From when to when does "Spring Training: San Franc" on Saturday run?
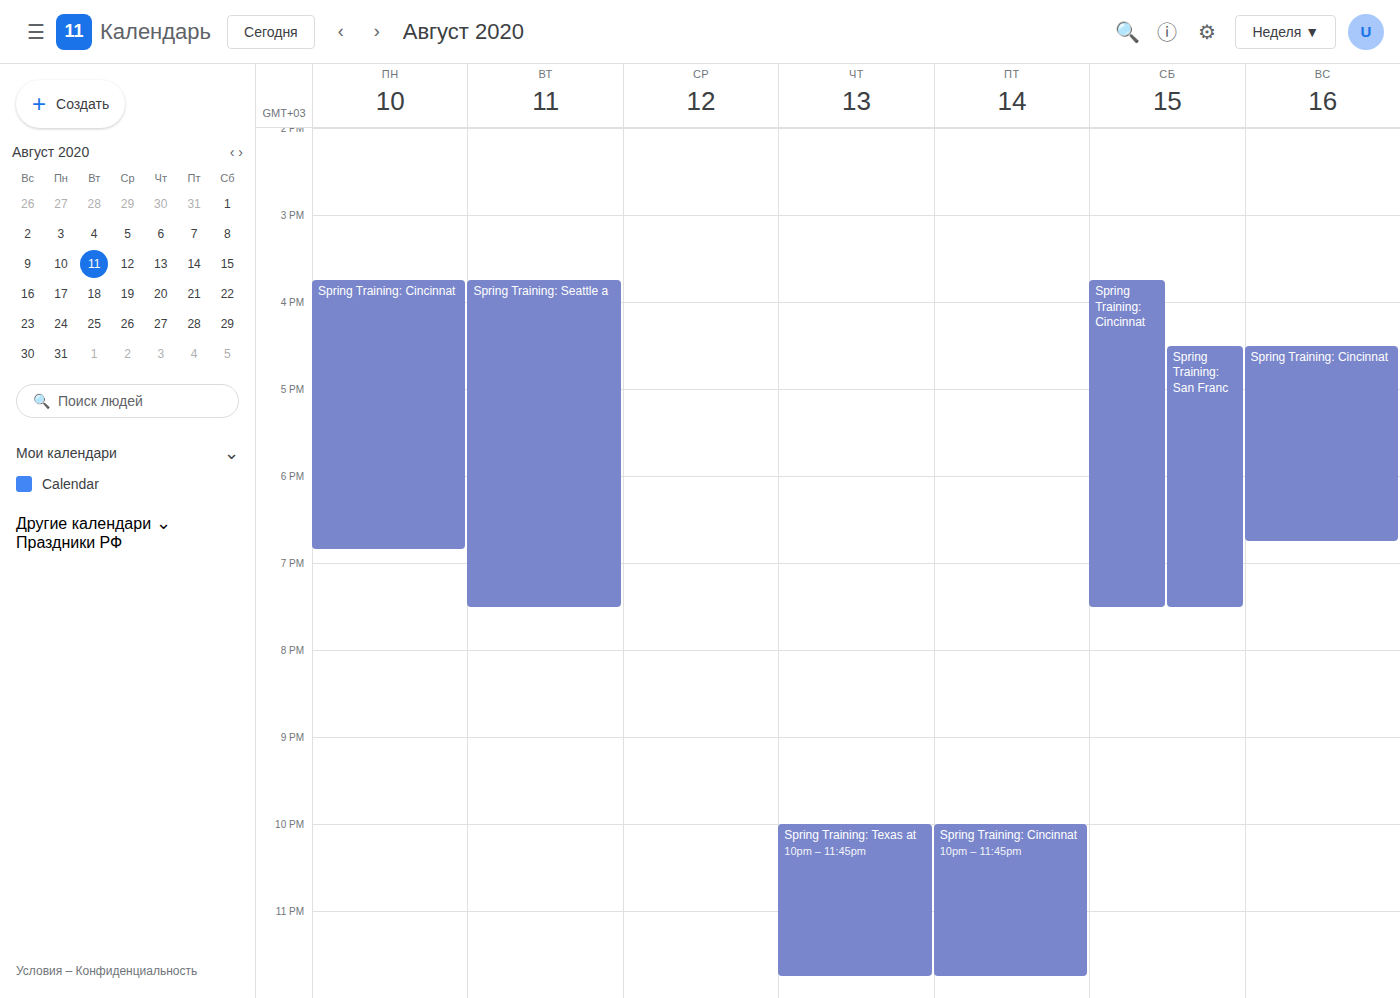
4:30 PM to 7:30 PM